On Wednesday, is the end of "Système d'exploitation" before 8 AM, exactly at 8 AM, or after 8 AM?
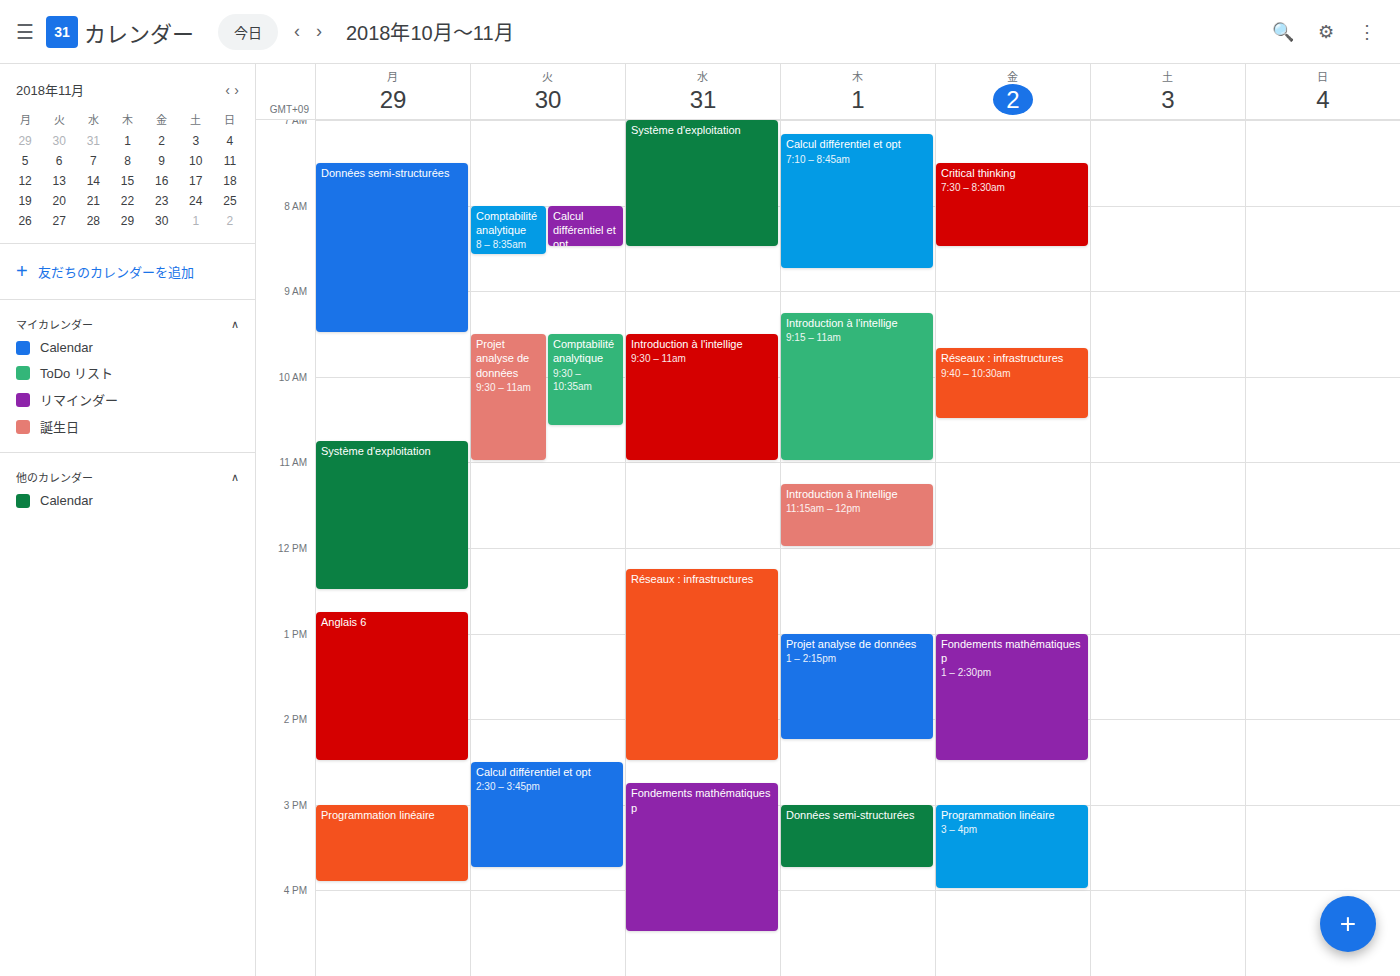
8:30 AM -- after 8 AM, 30 minutes below the 8 AM line.